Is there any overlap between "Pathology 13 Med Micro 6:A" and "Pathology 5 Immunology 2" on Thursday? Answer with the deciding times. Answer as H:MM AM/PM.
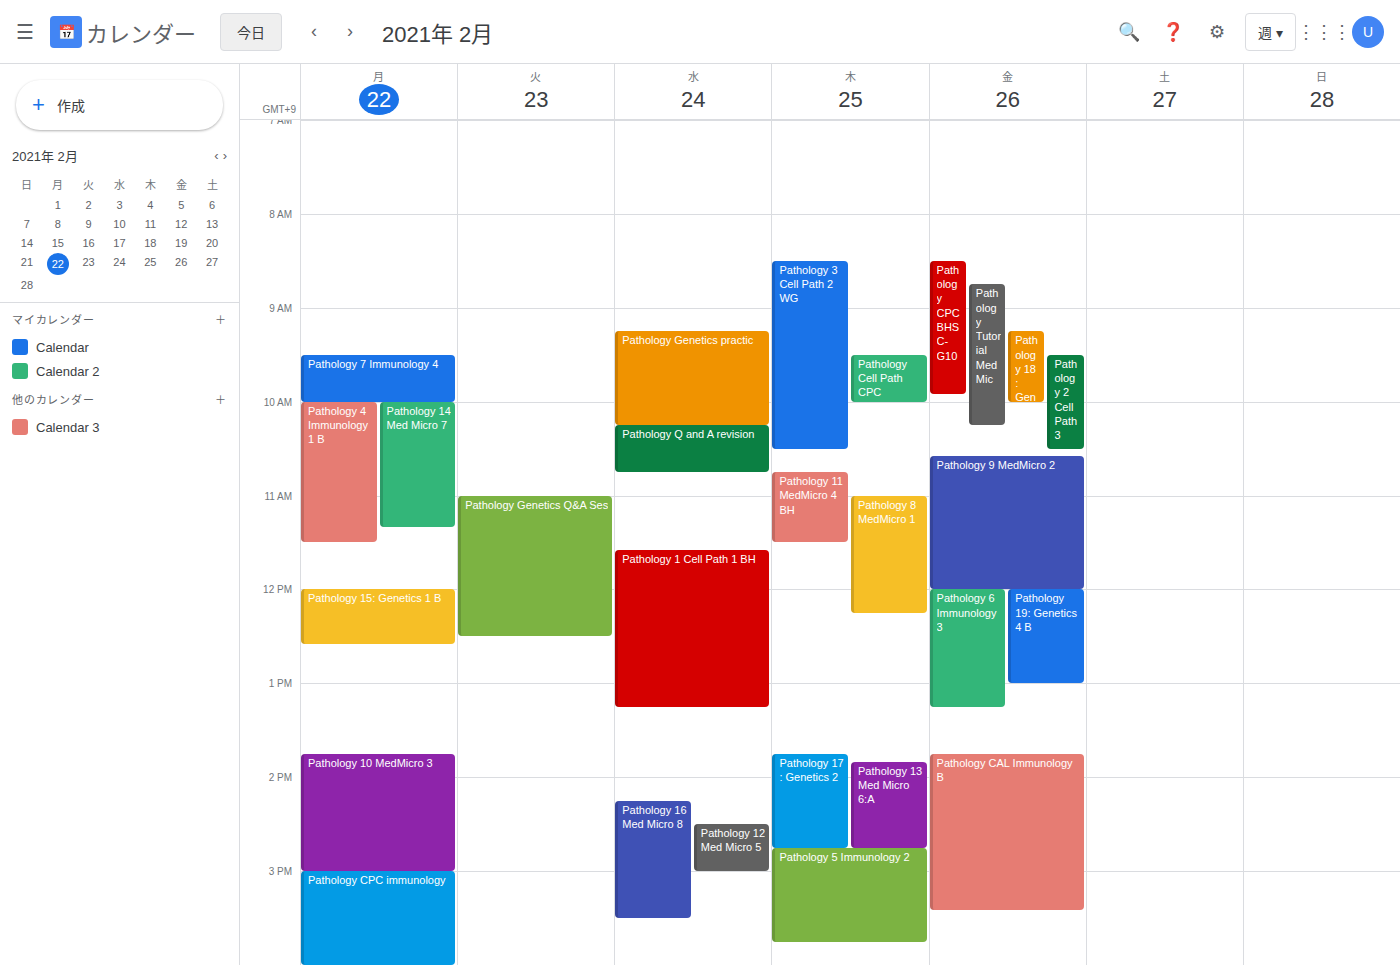
"Pathology 13 Med Micro 6:A" ends at 2:45 PM, exactly when "Pathology 5 Immunology 2" starts -- they touch but do not overlap.